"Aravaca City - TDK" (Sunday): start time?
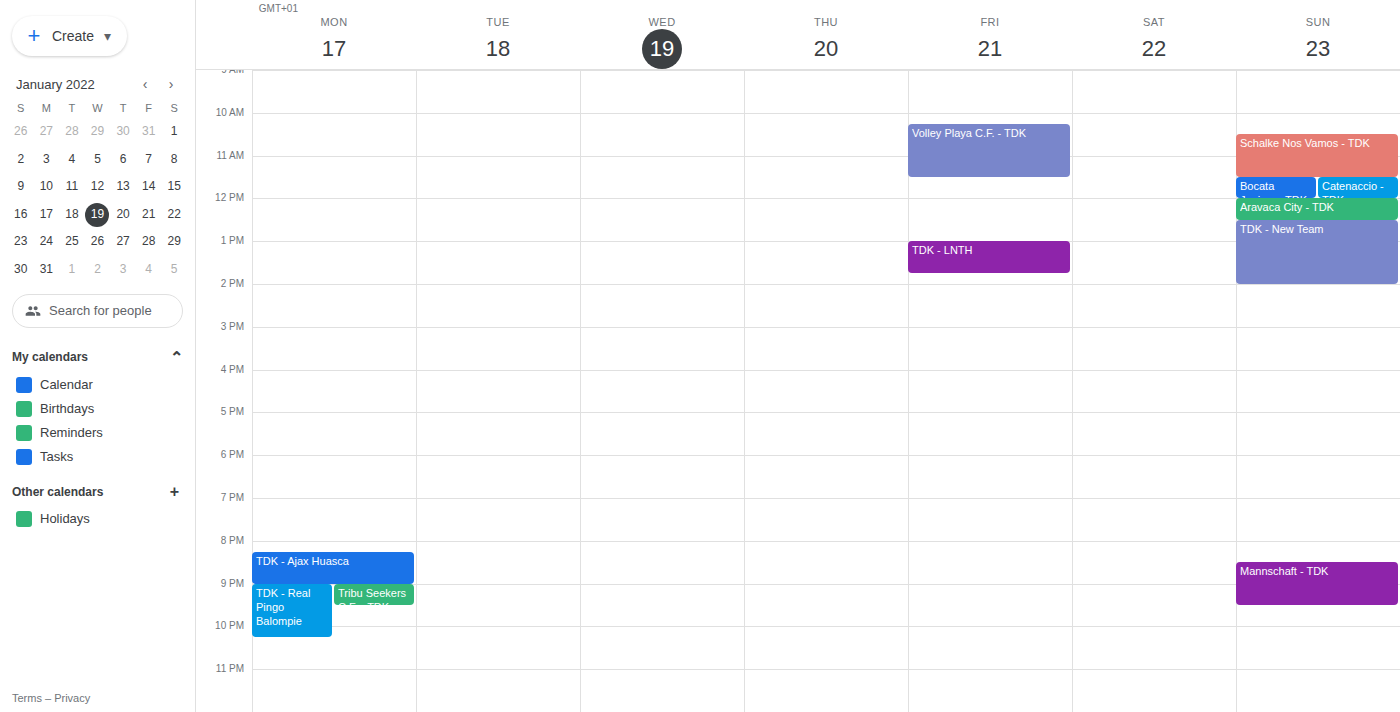
12:00 PM